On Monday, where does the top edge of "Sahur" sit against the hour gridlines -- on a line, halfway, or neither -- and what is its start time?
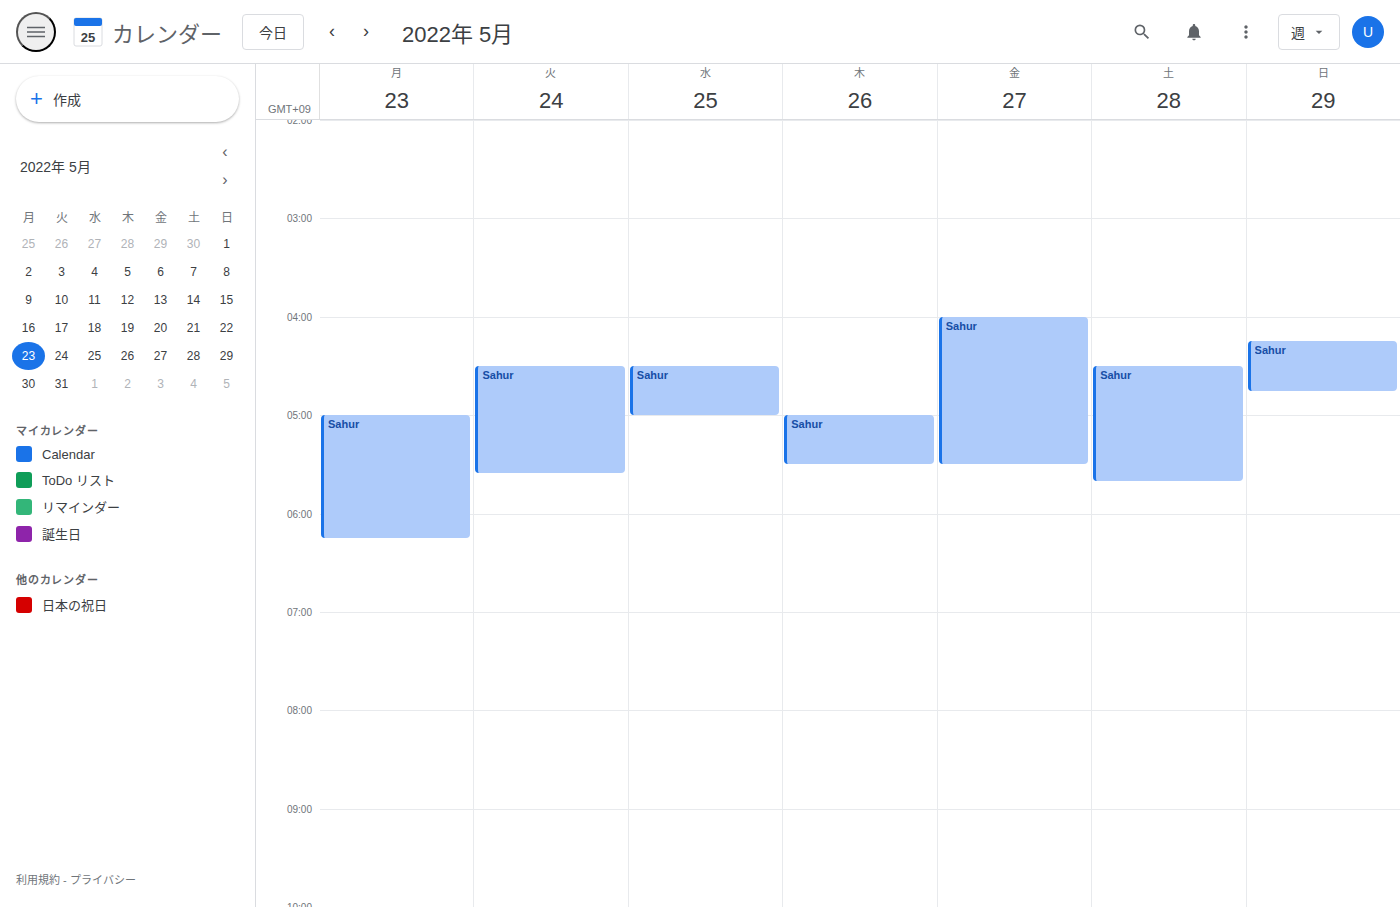
5:00 AM -- exactly on the 5 AM line.